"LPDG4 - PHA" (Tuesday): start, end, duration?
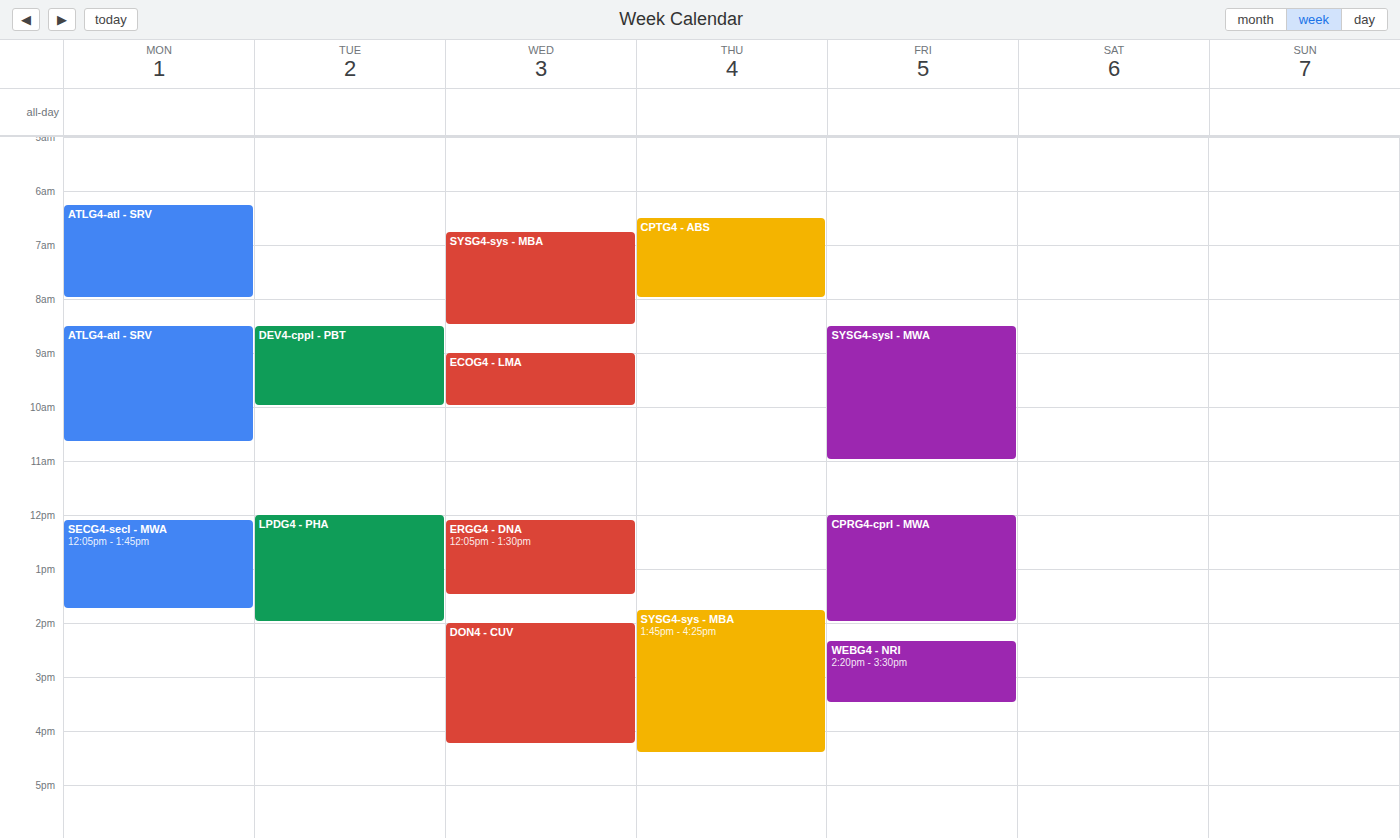
12:00 PM to 2:00 PM, 2 hours